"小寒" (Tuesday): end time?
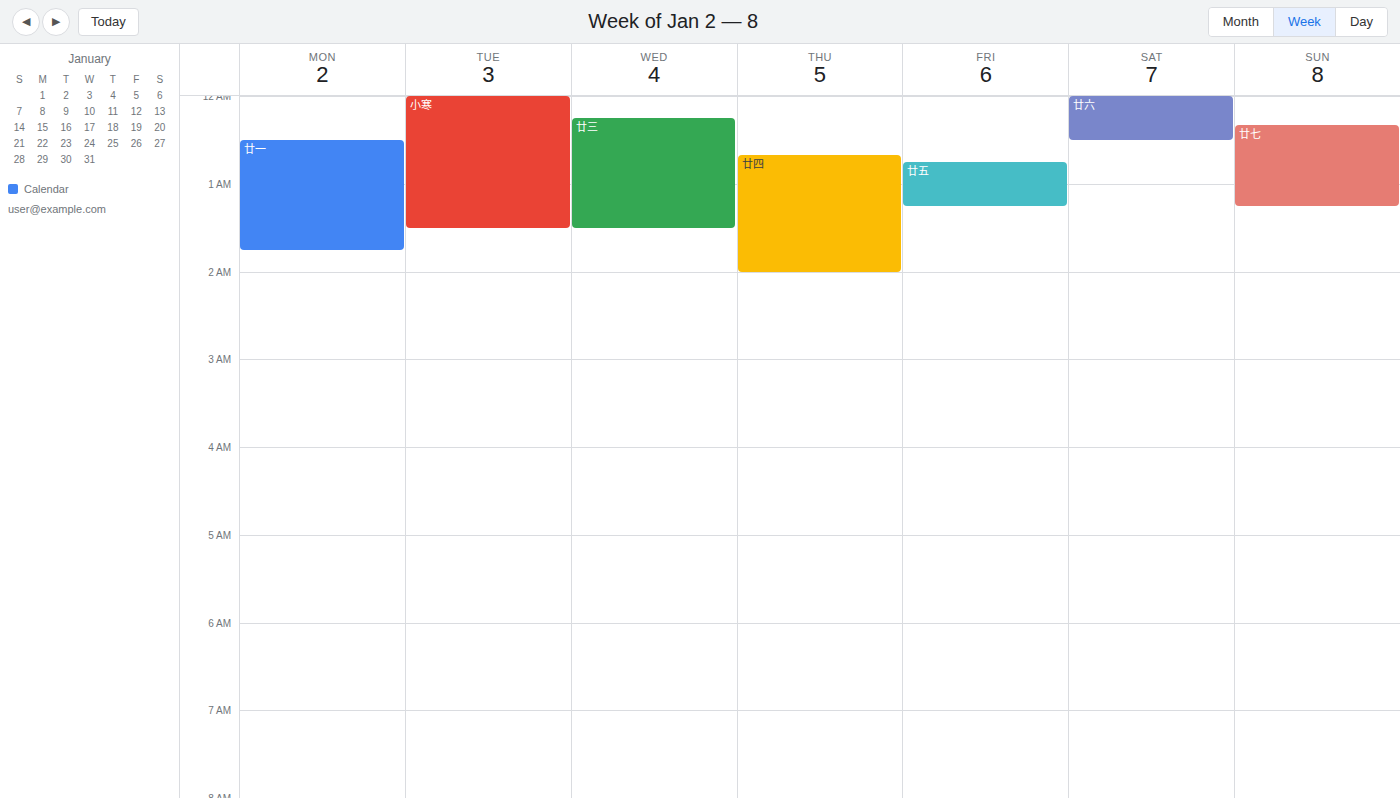
01:30